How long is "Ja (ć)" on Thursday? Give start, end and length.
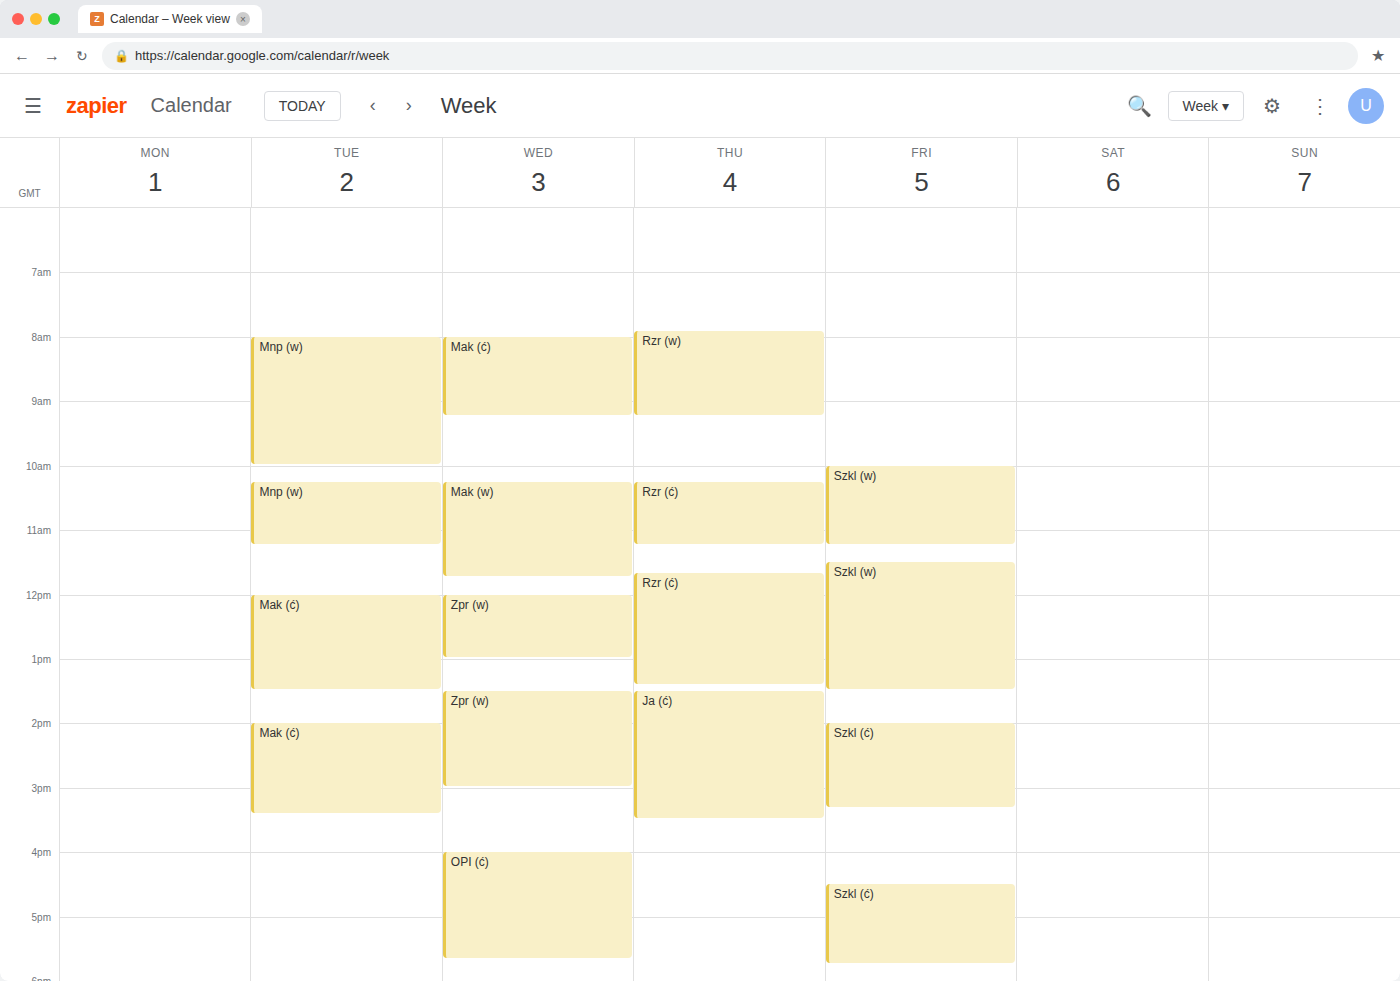
1:30 PM to 3:30 PM, 2 hours